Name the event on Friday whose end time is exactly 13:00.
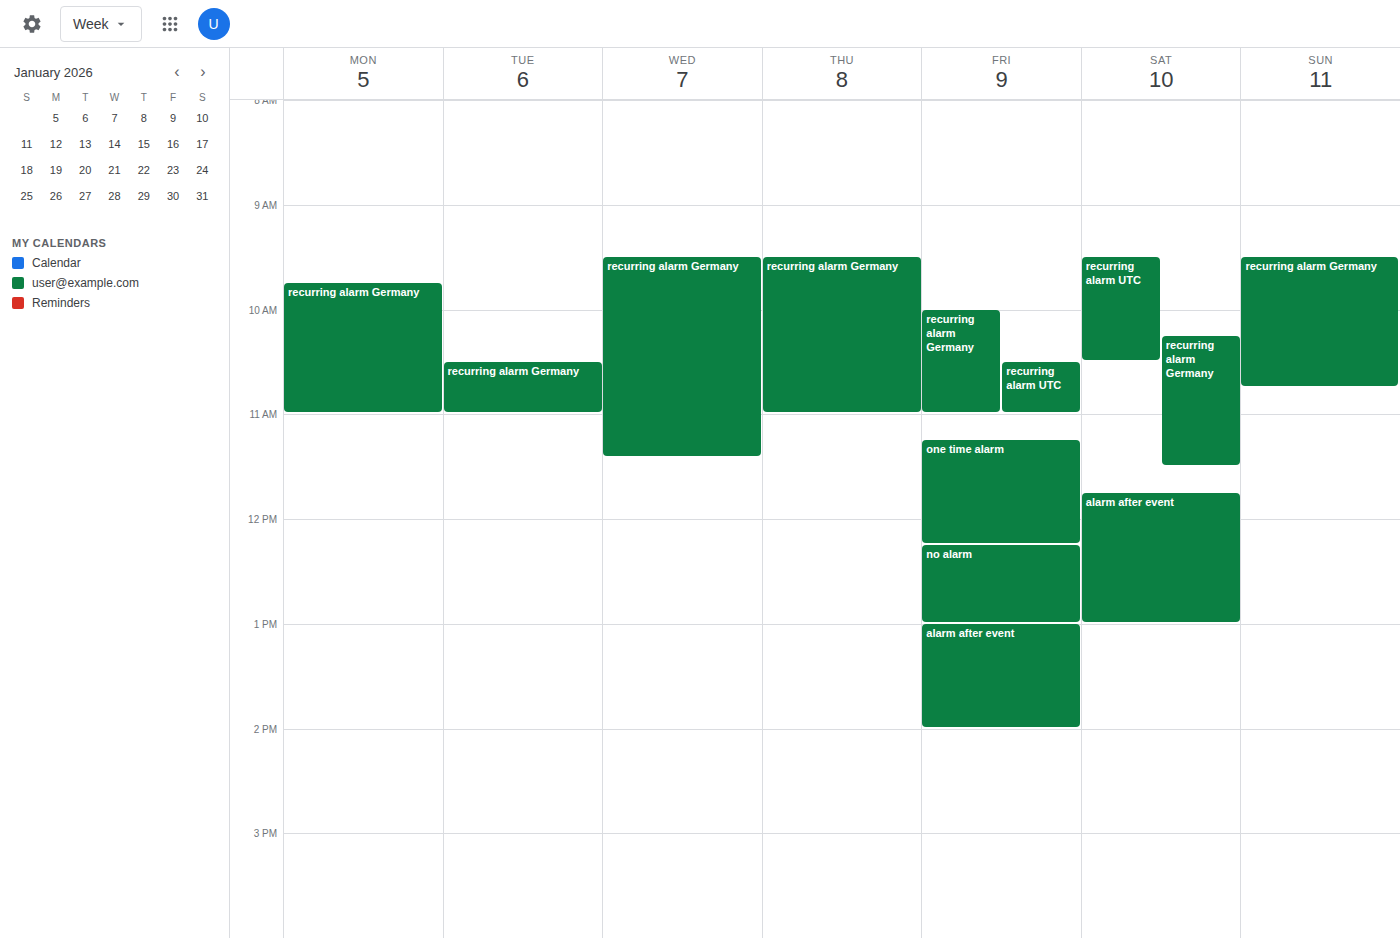
"no alarm"